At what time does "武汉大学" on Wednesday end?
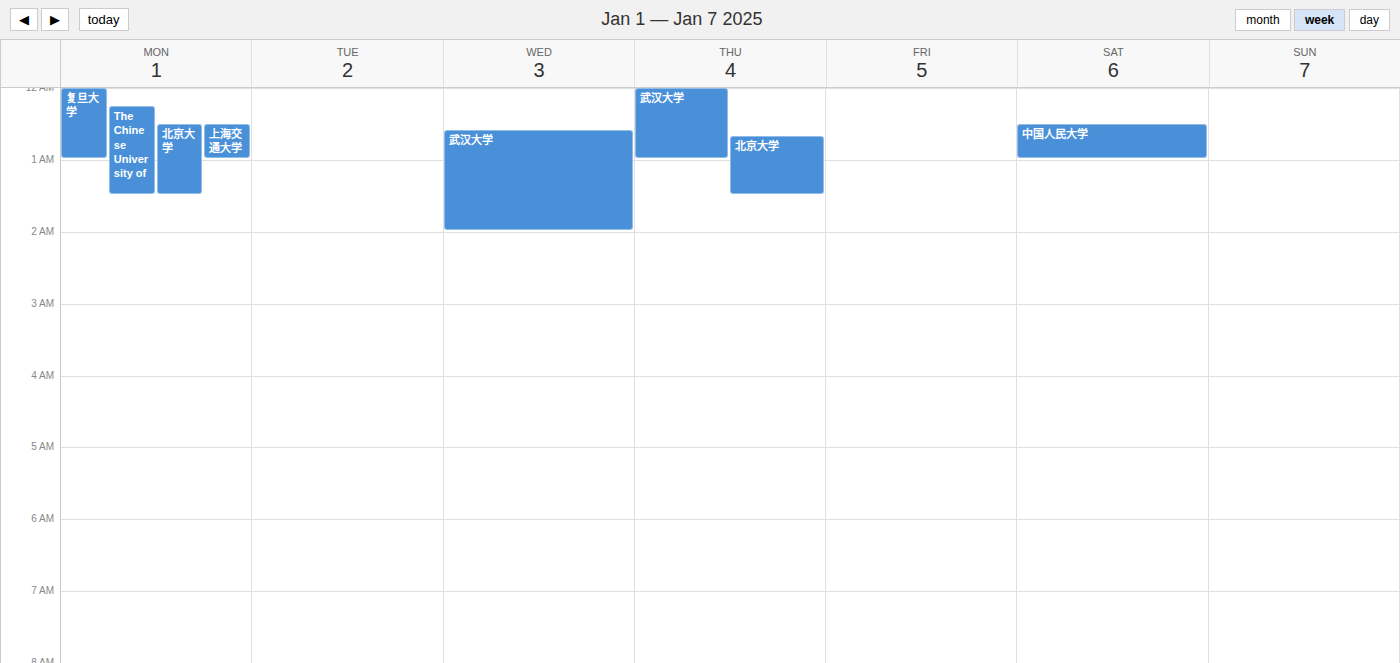
02:00